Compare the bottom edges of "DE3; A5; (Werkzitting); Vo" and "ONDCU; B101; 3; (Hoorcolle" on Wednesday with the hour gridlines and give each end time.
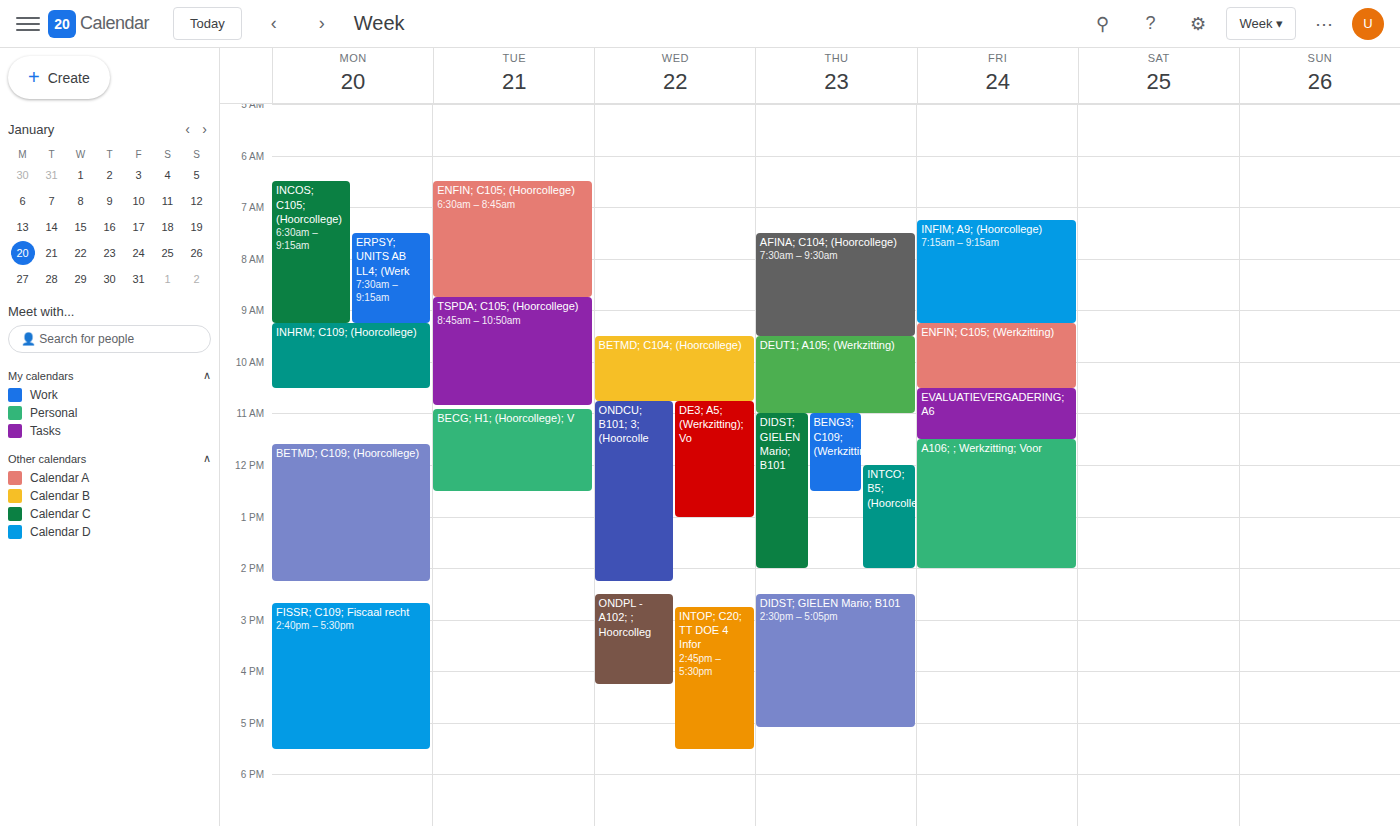
"DE3; A5; (Werkzitting); Vo": 1:00 PM, exactly on the 1 PM line. "ONDCU; B101; 3; (Hoorcolle": 2:15 PM, neither: a quarter of the way from the 2 PM line to the 3 PM line.